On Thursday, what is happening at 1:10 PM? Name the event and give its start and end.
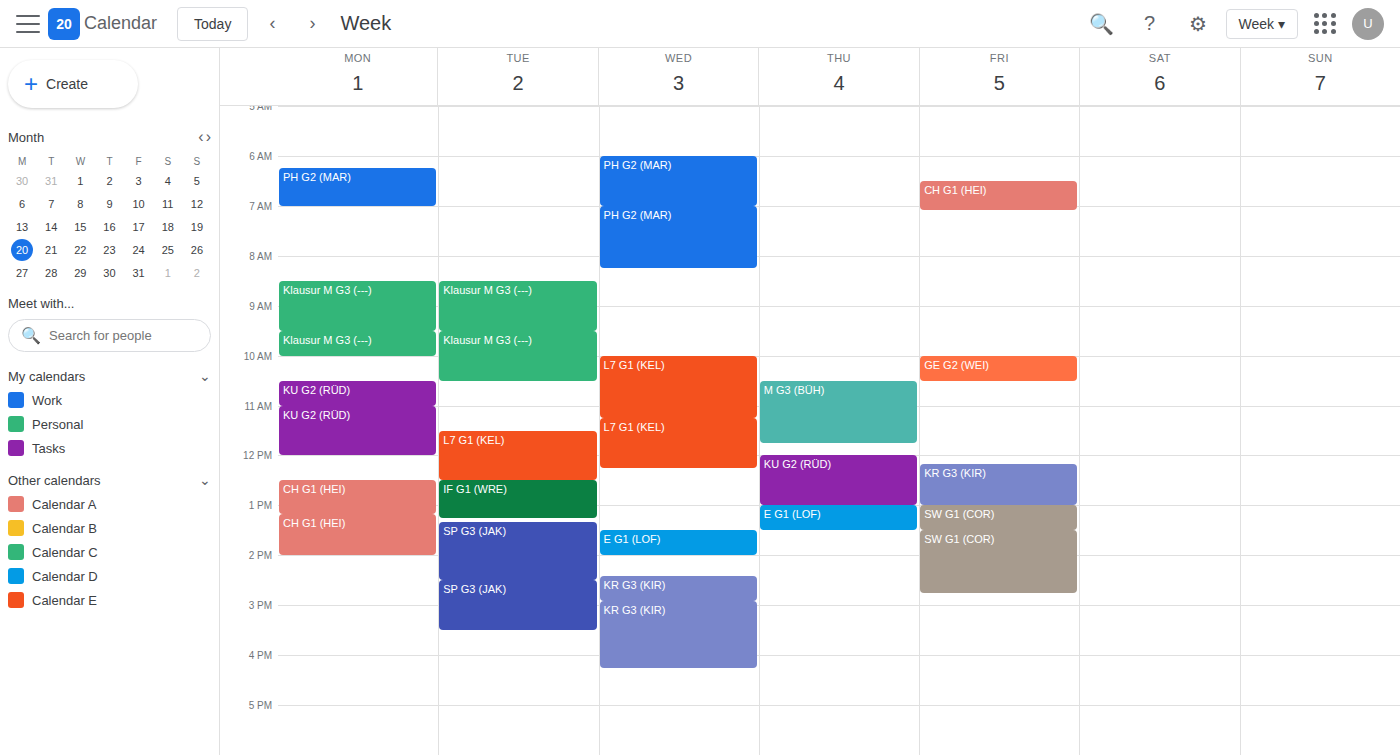
"E G1 (LOF)", 1:00 PM to 1:30 PM